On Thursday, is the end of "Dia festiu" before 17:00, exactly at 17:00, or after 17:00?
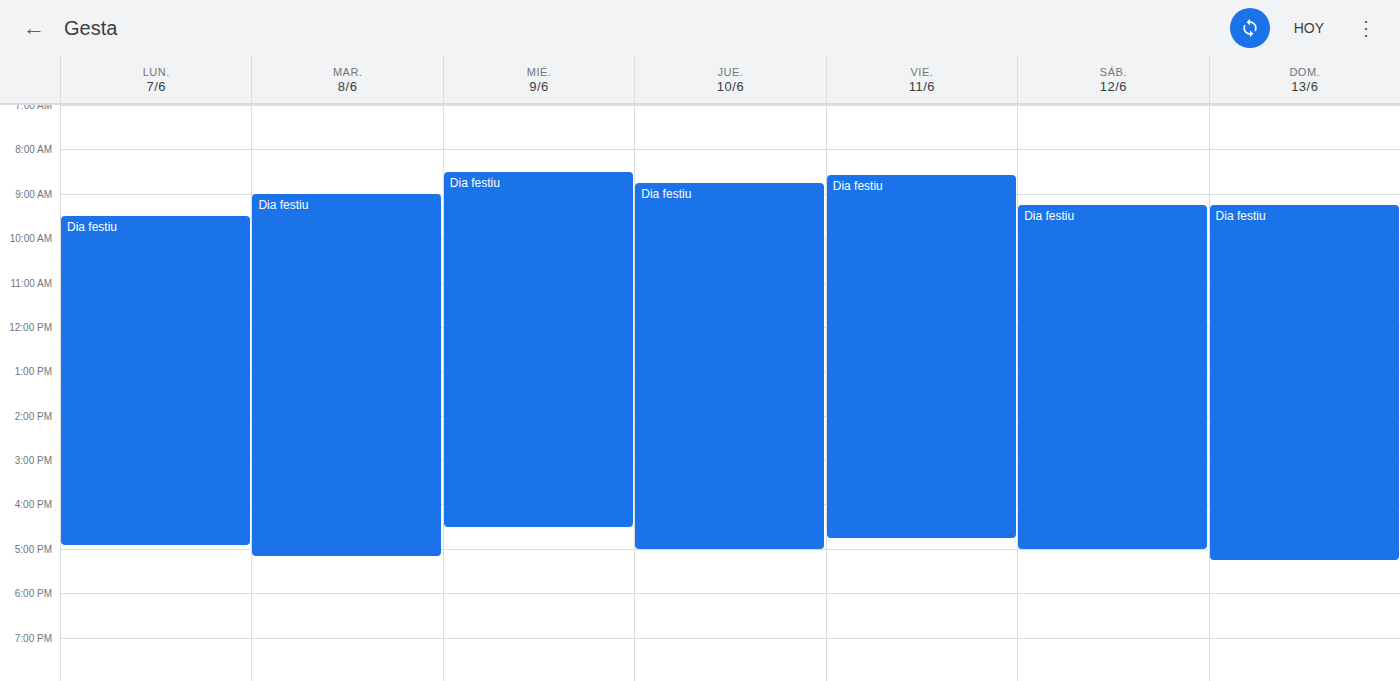
17:00 -- exactly at 17:00, on the 17:00 line.